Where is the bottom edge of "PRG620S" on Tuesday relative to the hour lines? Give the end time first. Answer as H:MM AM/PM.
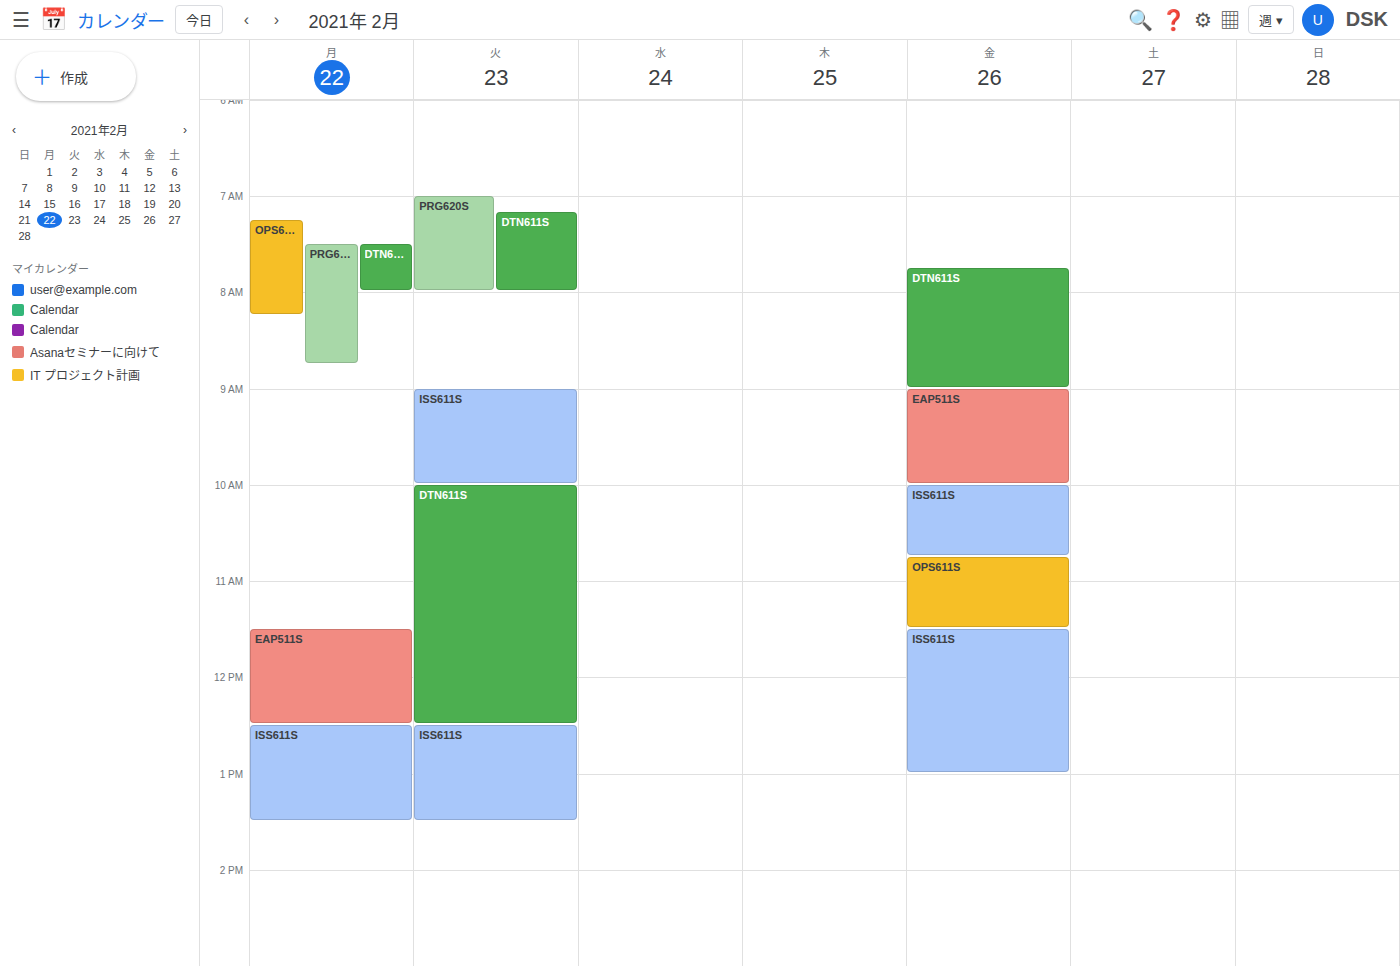
8:00 AM -- exactly on the 8 AM line.